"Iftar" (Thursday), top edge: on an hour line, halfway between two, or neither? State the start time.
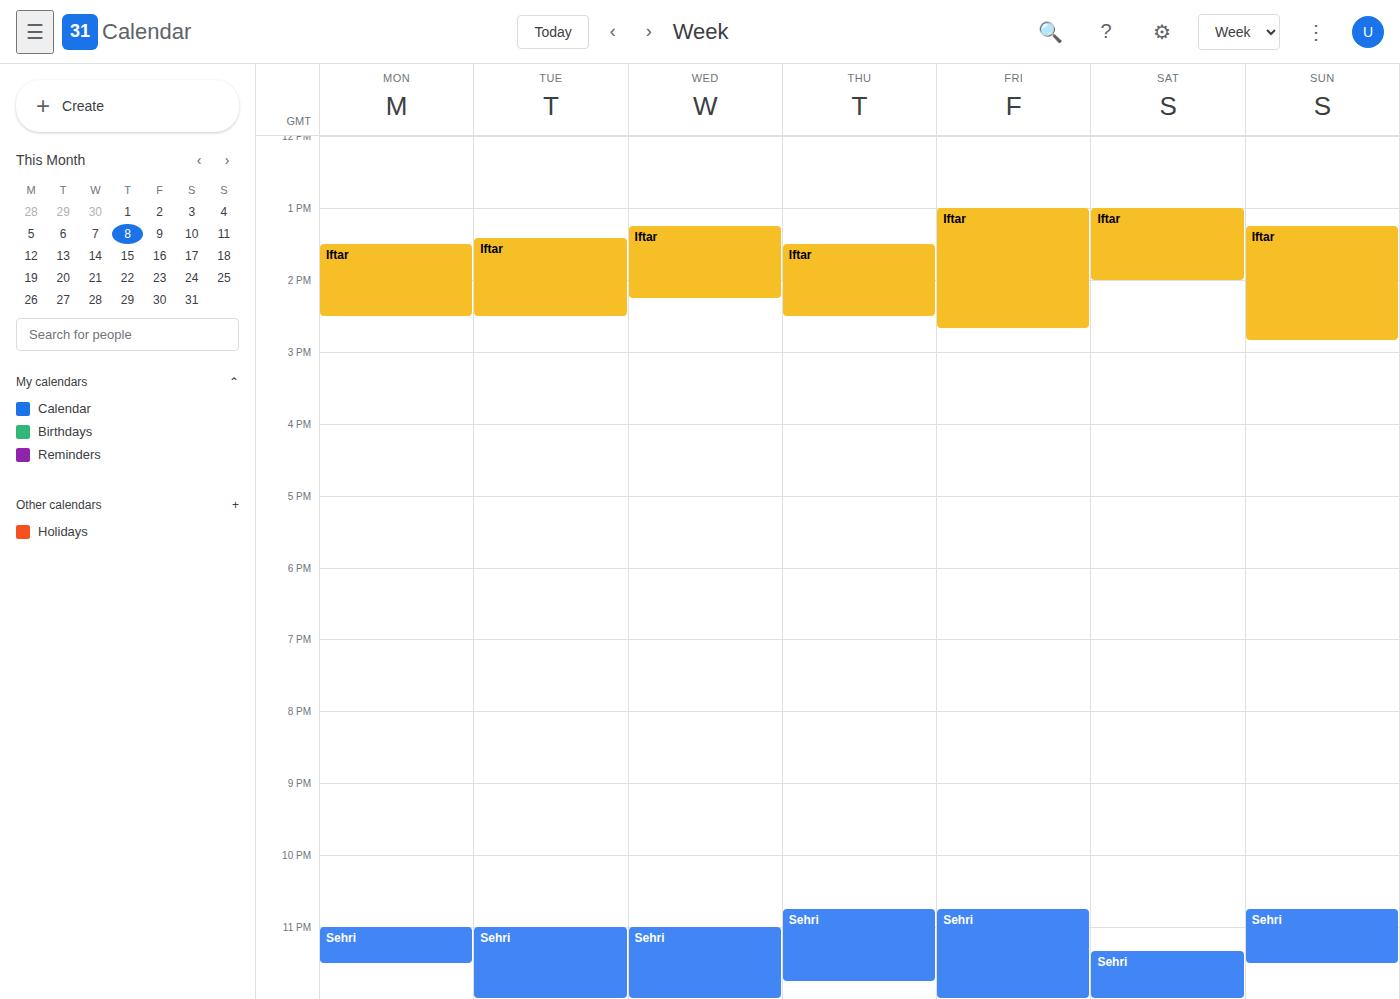
1:30 PM -- halfway between the 1 PM and 2 PM lines.